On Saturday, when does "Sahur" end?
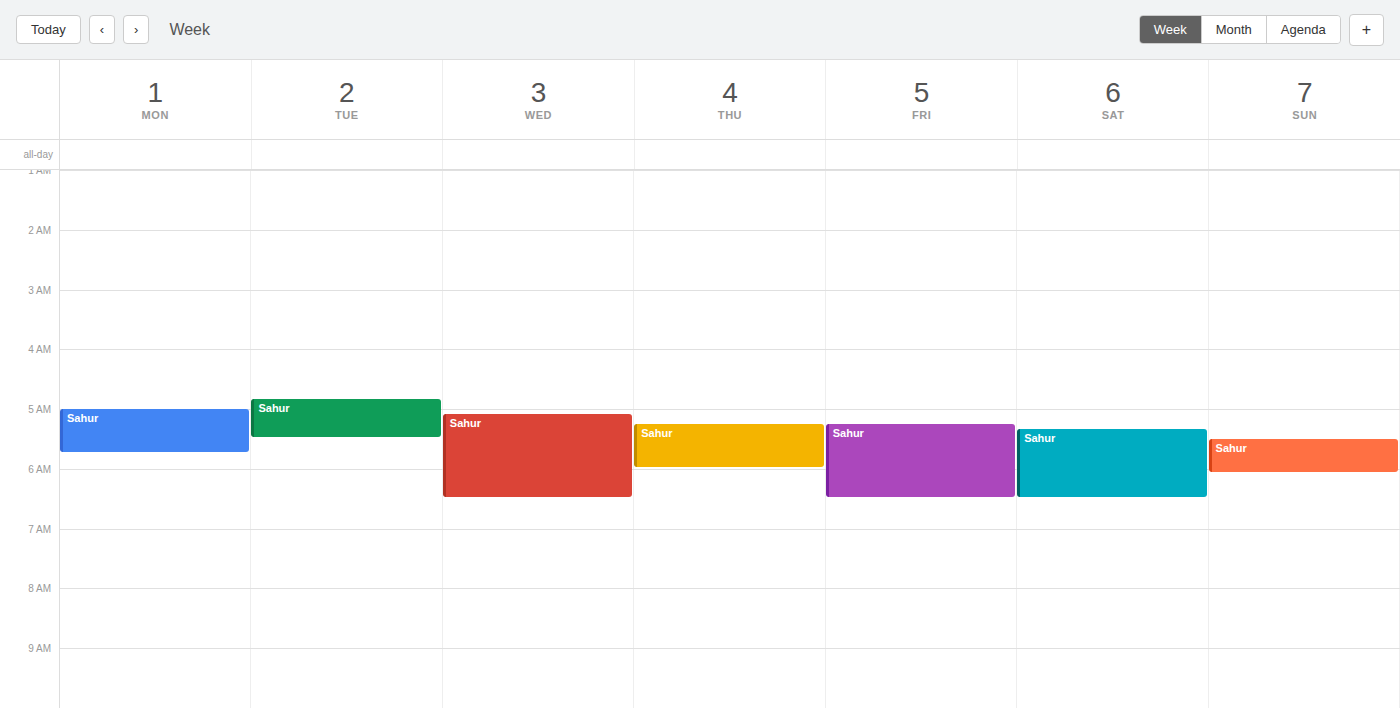
6:30 AM